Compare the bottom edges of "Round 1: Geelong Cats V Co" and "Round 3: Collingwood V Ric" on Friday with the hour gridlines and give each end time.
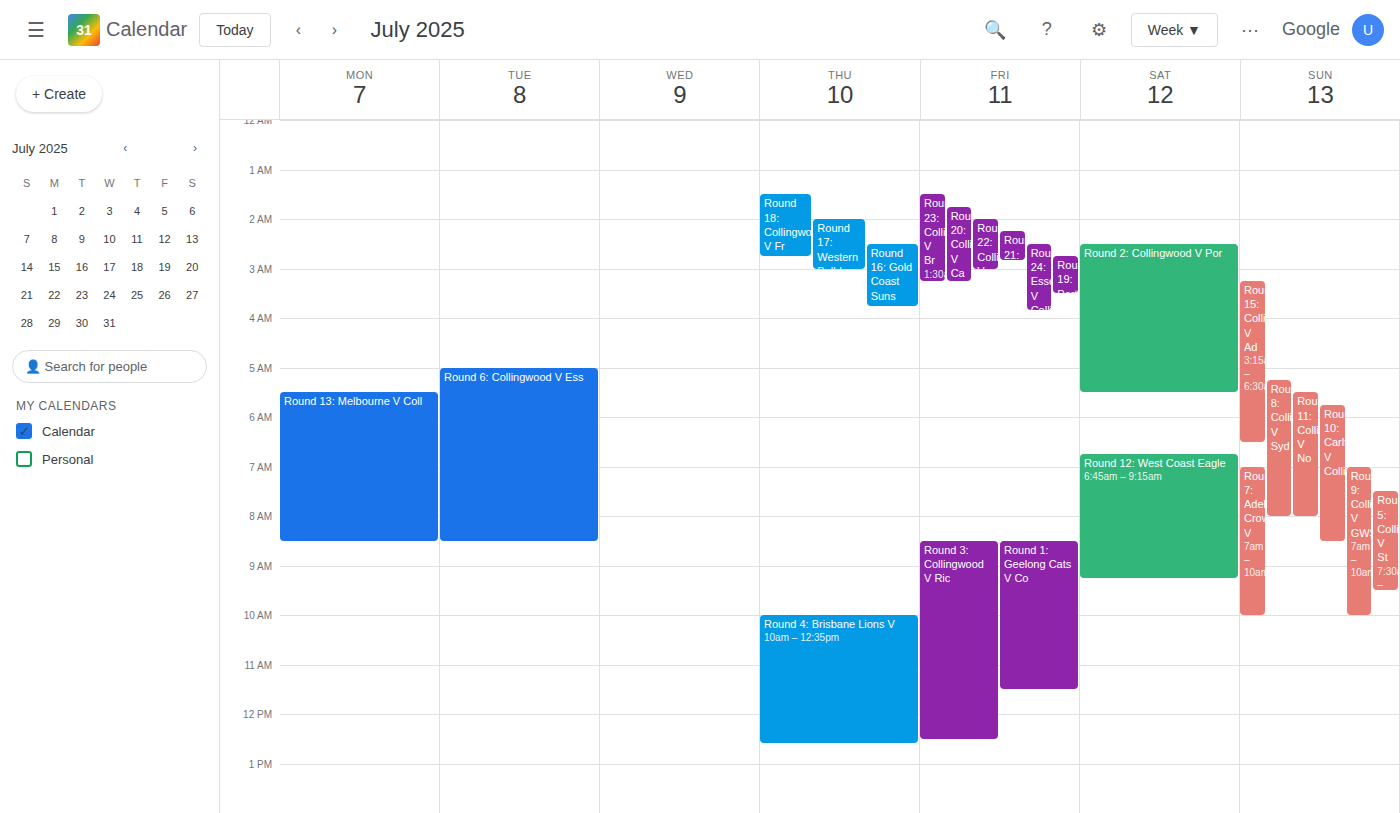
"Round 1: Geelong Cats V Co": 11:30 AM, halfway between the 11 AM and 12 PM lines. "Round 3: Collingwood V Ric": 12:30 PM, halfway between the 12 PM and 1 PM lines.